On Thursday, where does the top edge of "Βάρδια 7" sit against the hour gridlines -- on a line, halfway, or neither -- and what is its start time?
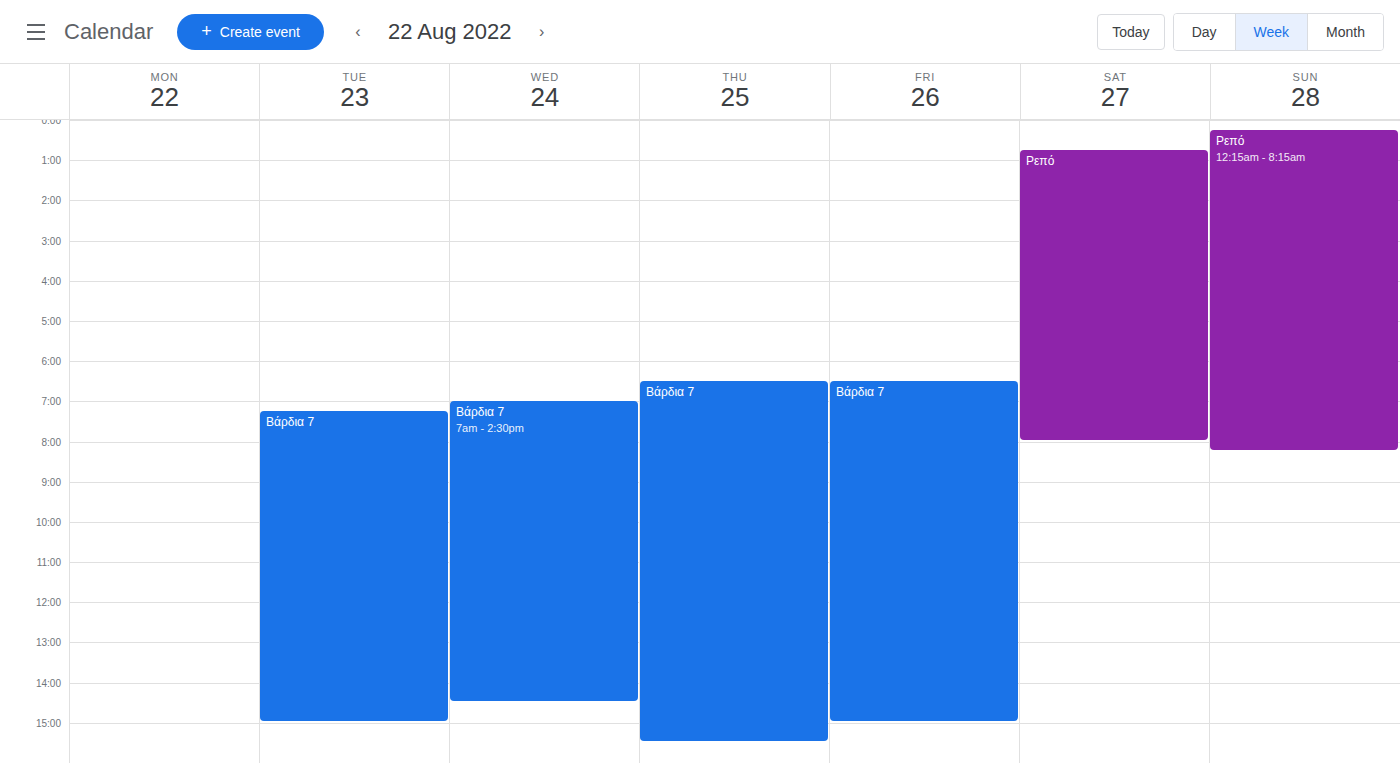
6:30 AM -- halfway between the 6 AM and 7 AM lines.